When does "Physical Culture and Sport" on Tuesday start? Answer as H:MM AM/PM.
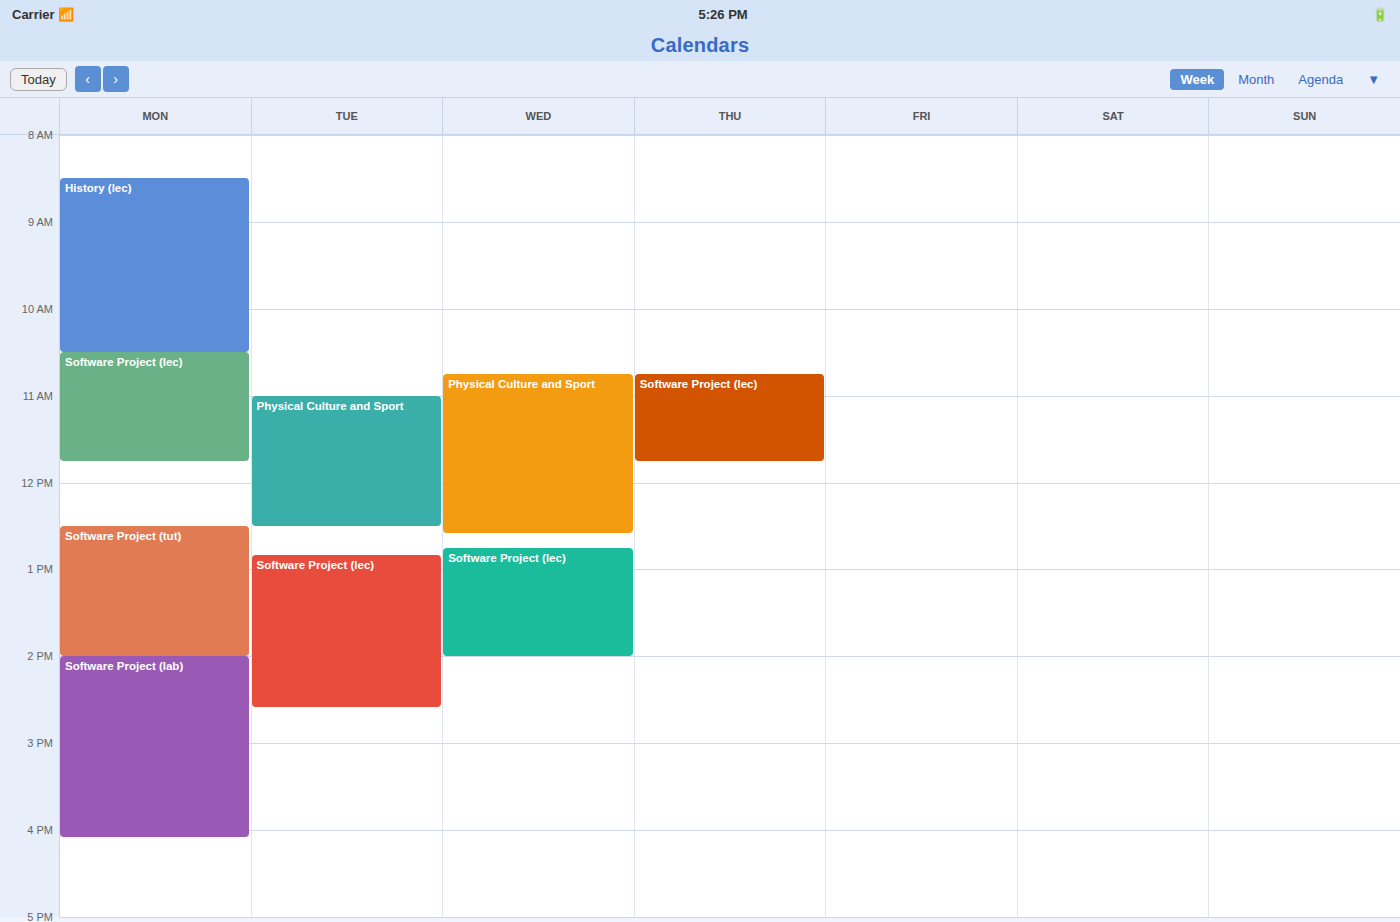
11:00 AM